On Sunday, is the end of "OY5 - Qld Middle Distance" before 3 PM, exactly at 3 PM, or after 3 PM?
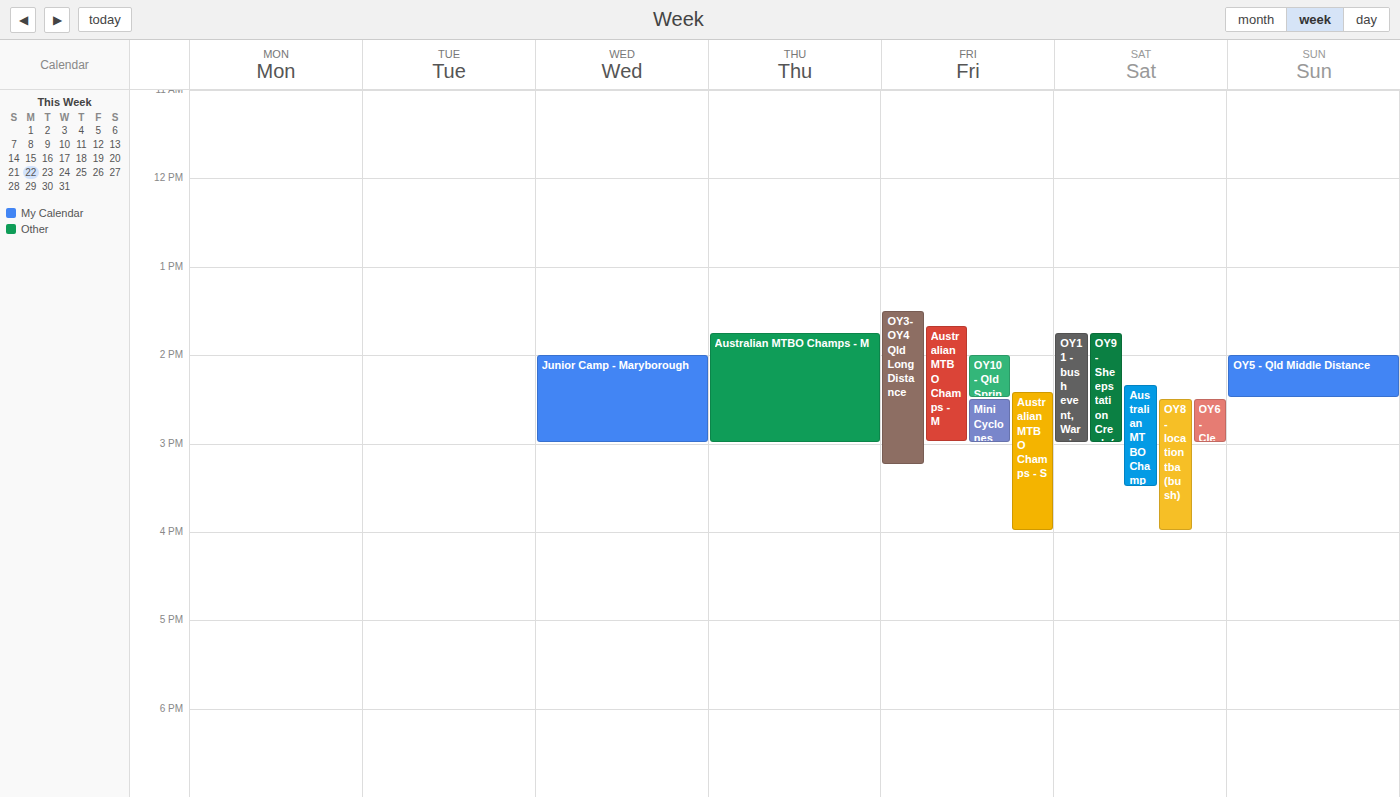
2:30 PM -- before 3 PM, 30 minutes above the 3 PM line.